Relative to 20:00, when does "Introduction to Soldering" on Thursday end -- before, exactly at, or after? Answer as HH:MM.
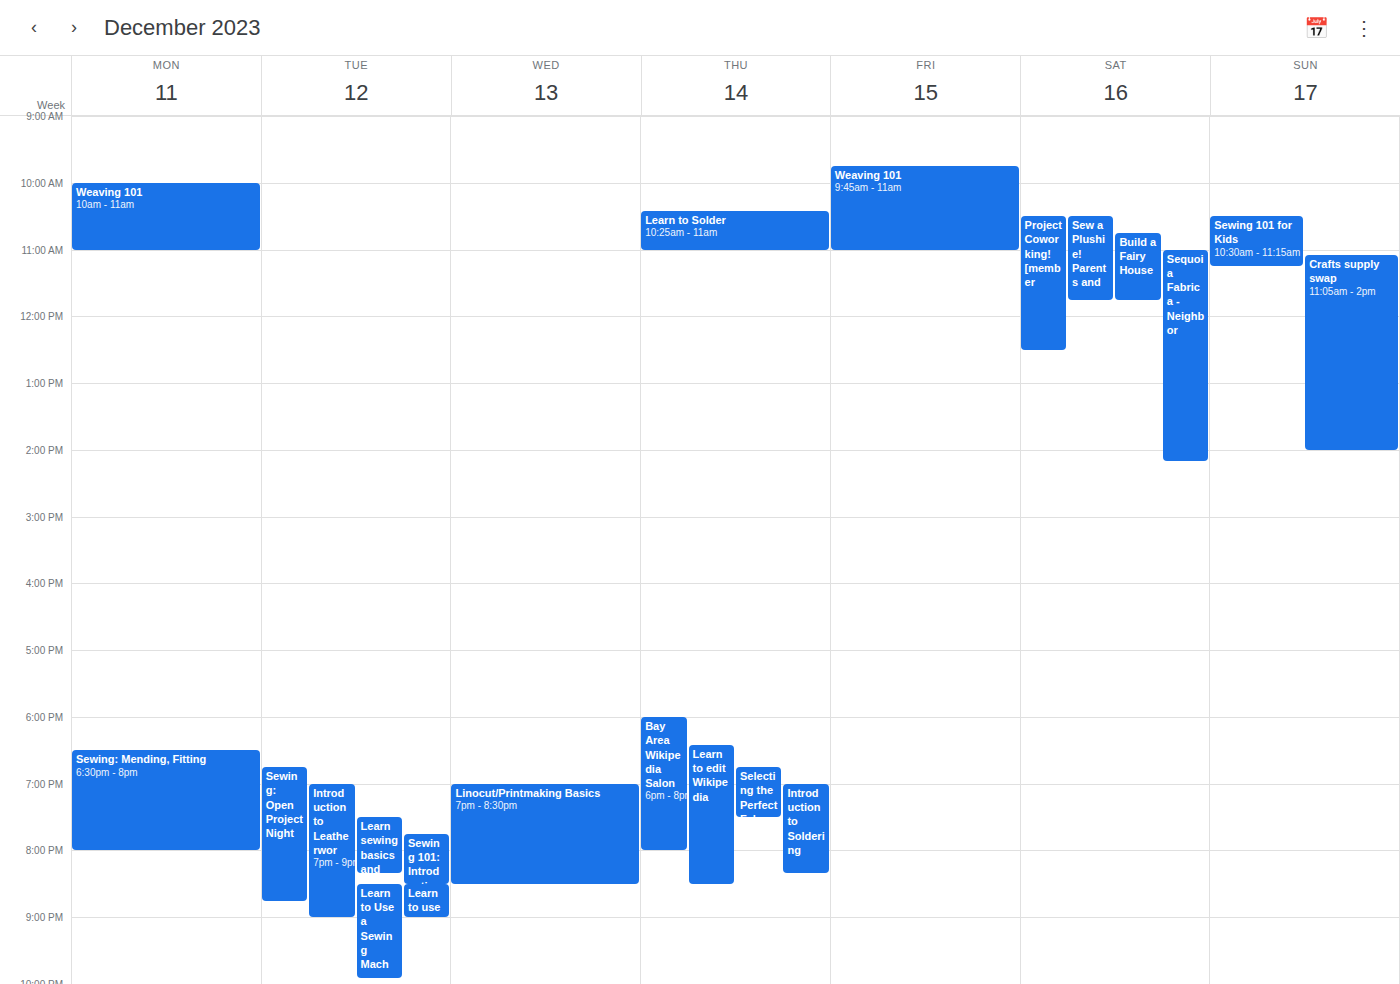
20:20 -- after 20:00, 20 minutes below the 20:00 line.